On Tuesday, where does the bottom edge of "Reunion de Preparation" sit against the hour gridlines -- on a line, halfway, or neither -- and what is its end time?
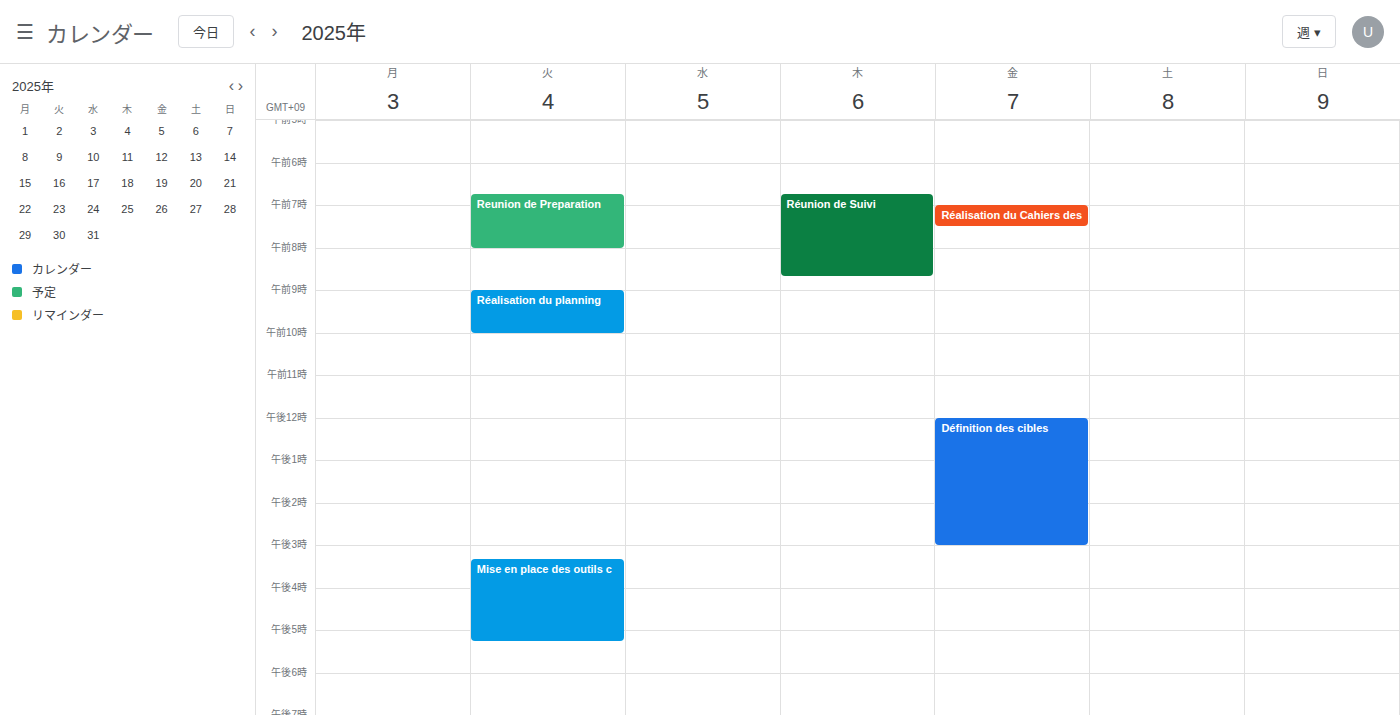
8:00 AM -- exactly on the 8 AM line.